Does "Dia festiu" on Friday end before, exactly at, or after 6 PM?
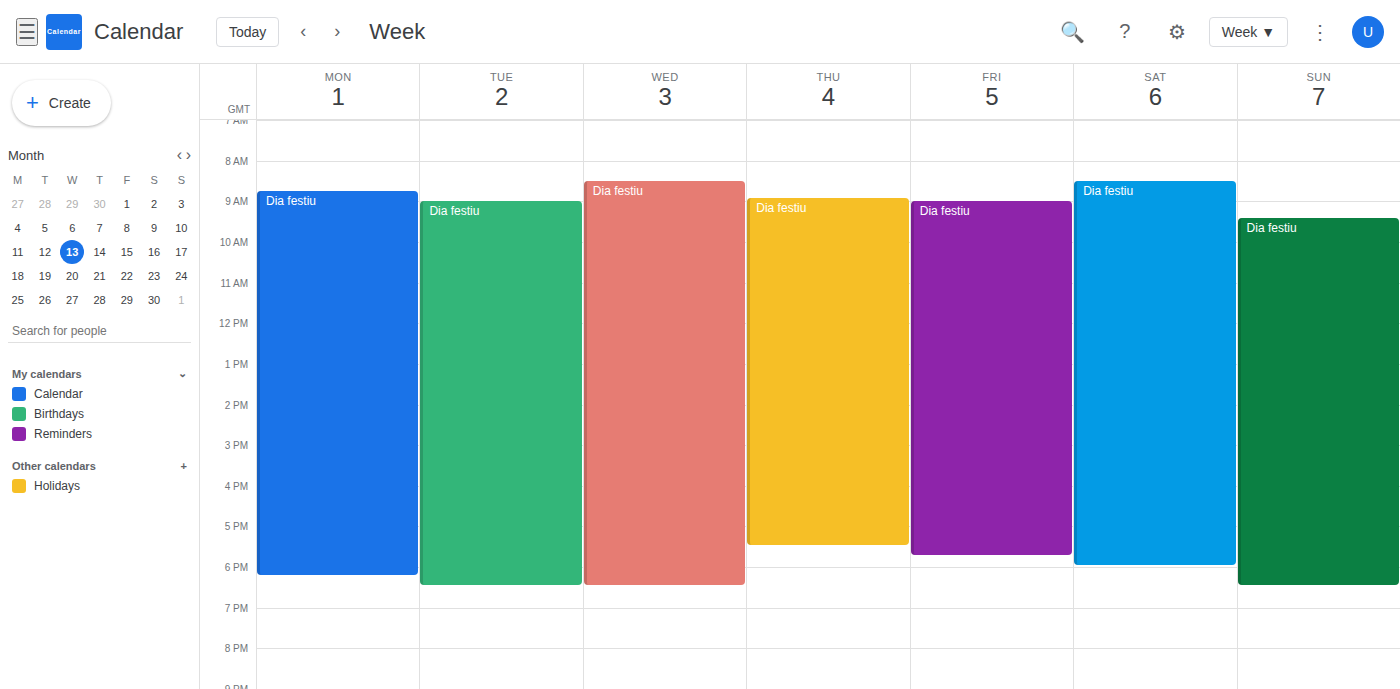
5:45 PM -- before 6 PM, 15 minutes above the 6 PM line.